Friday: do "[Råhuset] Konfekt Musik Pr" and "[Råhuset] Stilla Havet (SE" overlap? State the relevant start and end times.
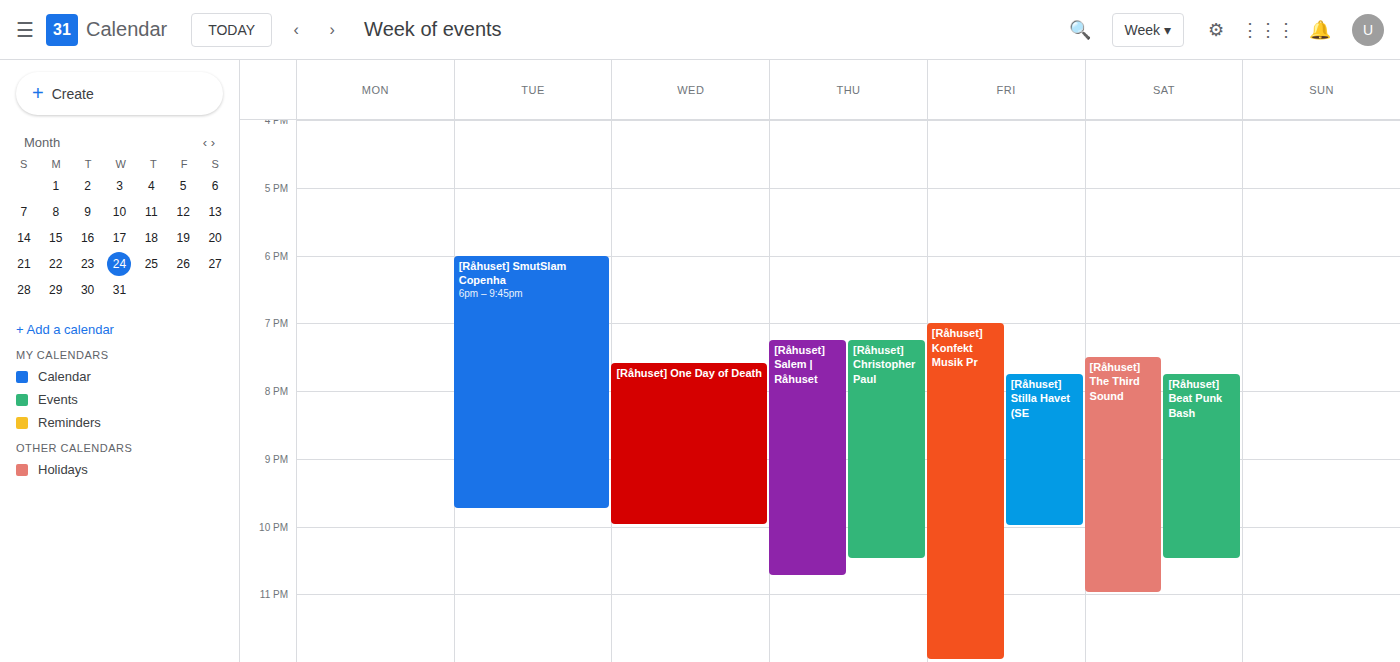
"[Råhuset] Stilla Havet (SE" runs 7:45 PM to 10:00 PM, inside "[Råhuset] Konfekt Musik Pr" -- they overlap.